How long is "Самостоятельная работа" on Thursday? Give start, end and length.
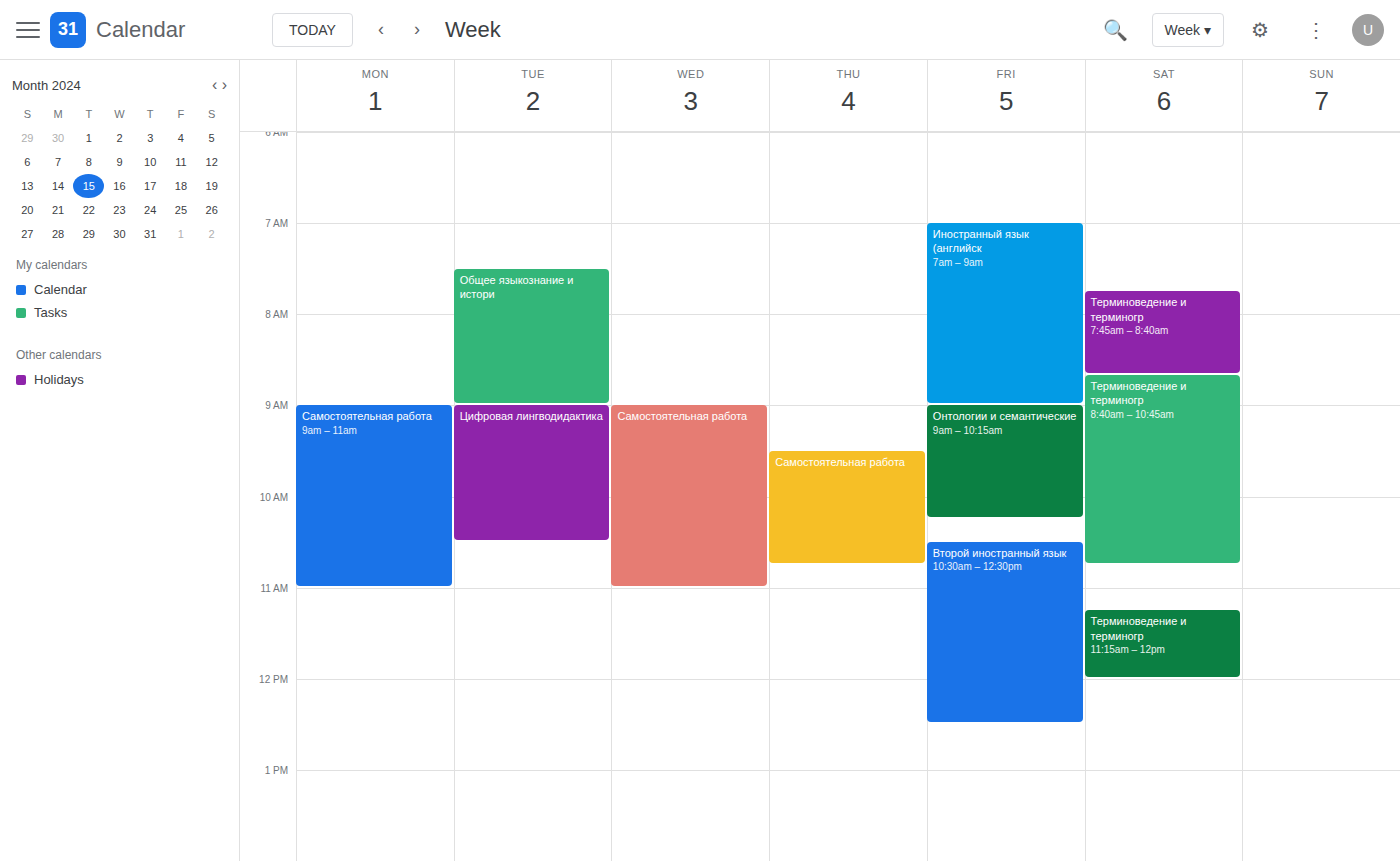
09:30 to 10:45, 1 hour 15 minutes